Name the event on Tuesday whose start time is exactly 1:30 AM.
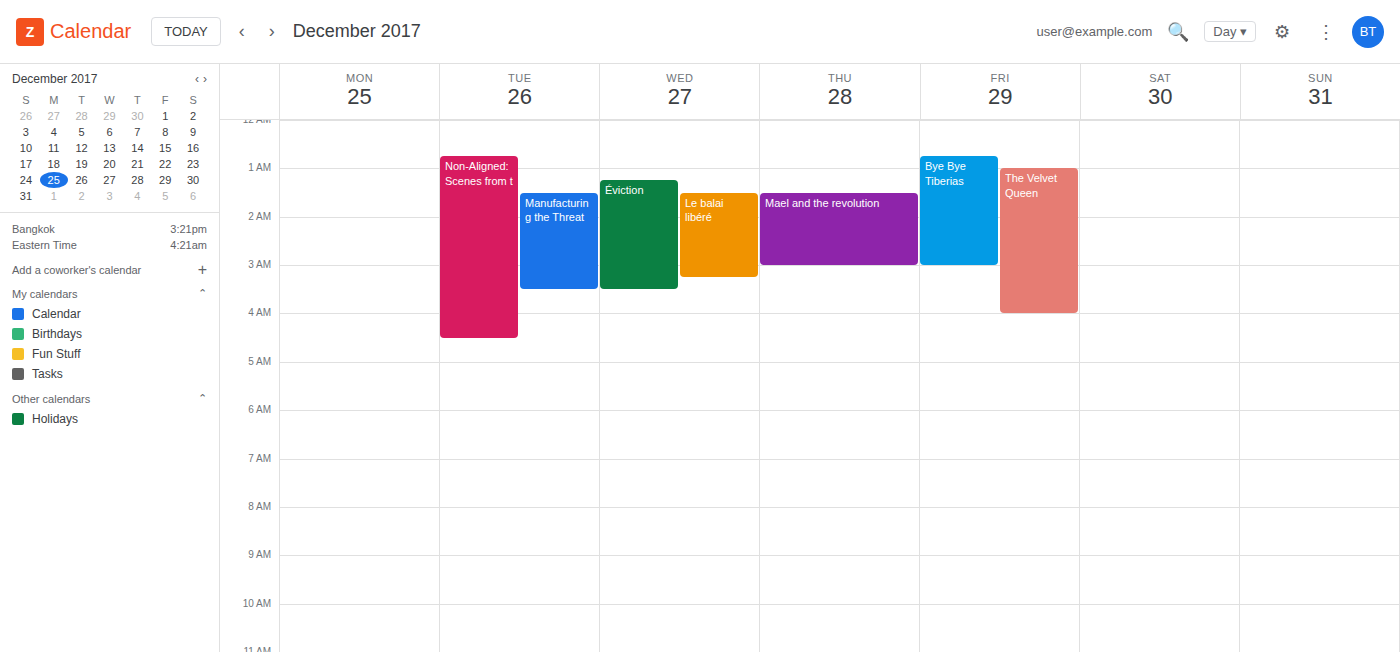
"Manufacturing the Threat"